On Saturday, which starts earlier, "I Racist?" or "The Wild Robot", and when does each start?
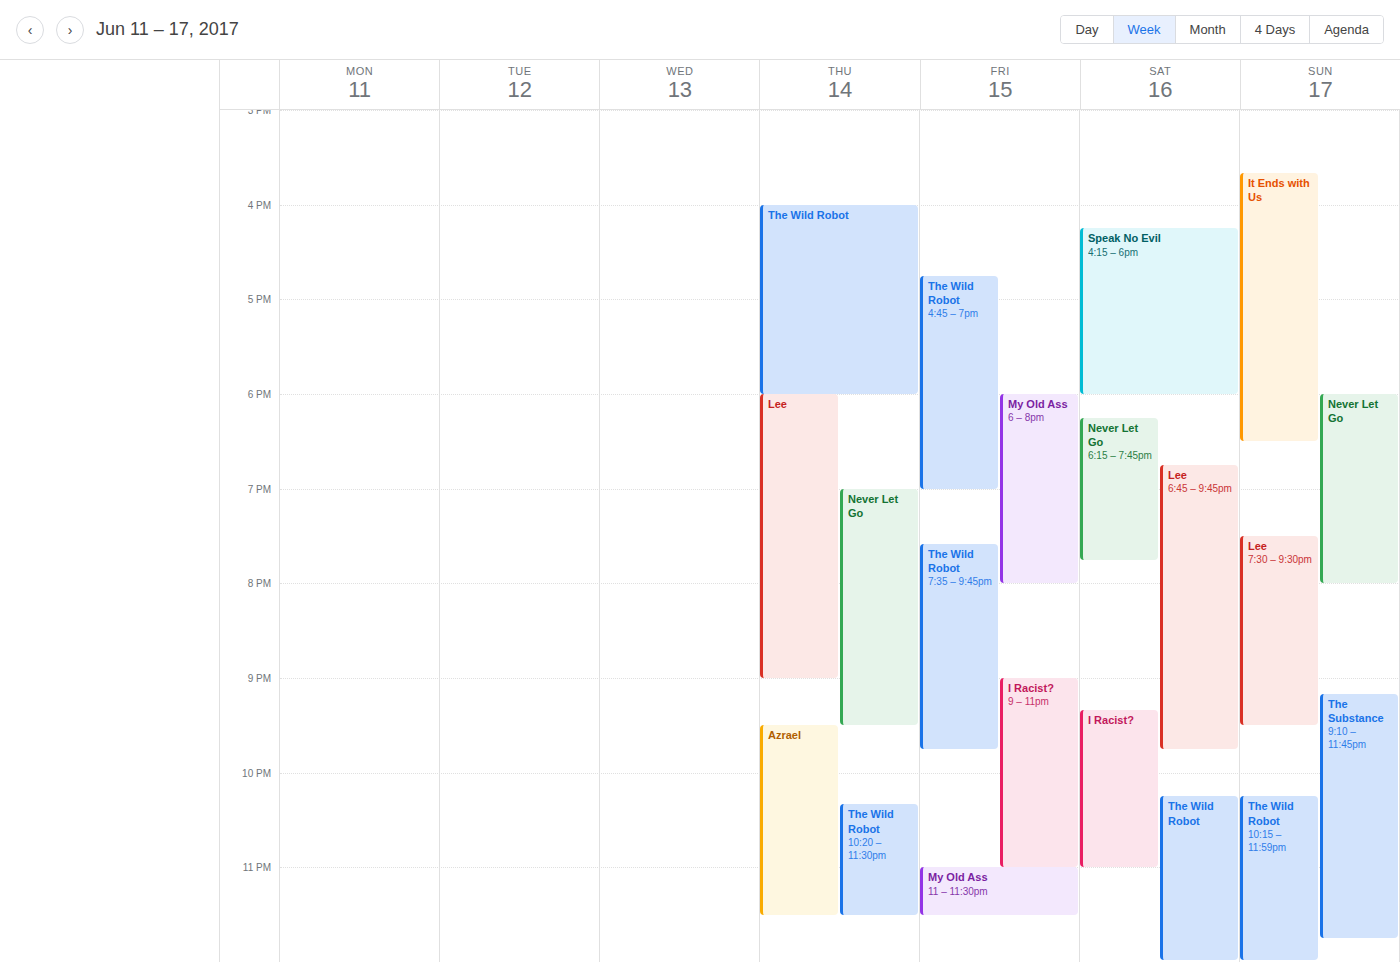
"I Racist?" 9:20 PM; "The Wild Robot" 10:15 PM.